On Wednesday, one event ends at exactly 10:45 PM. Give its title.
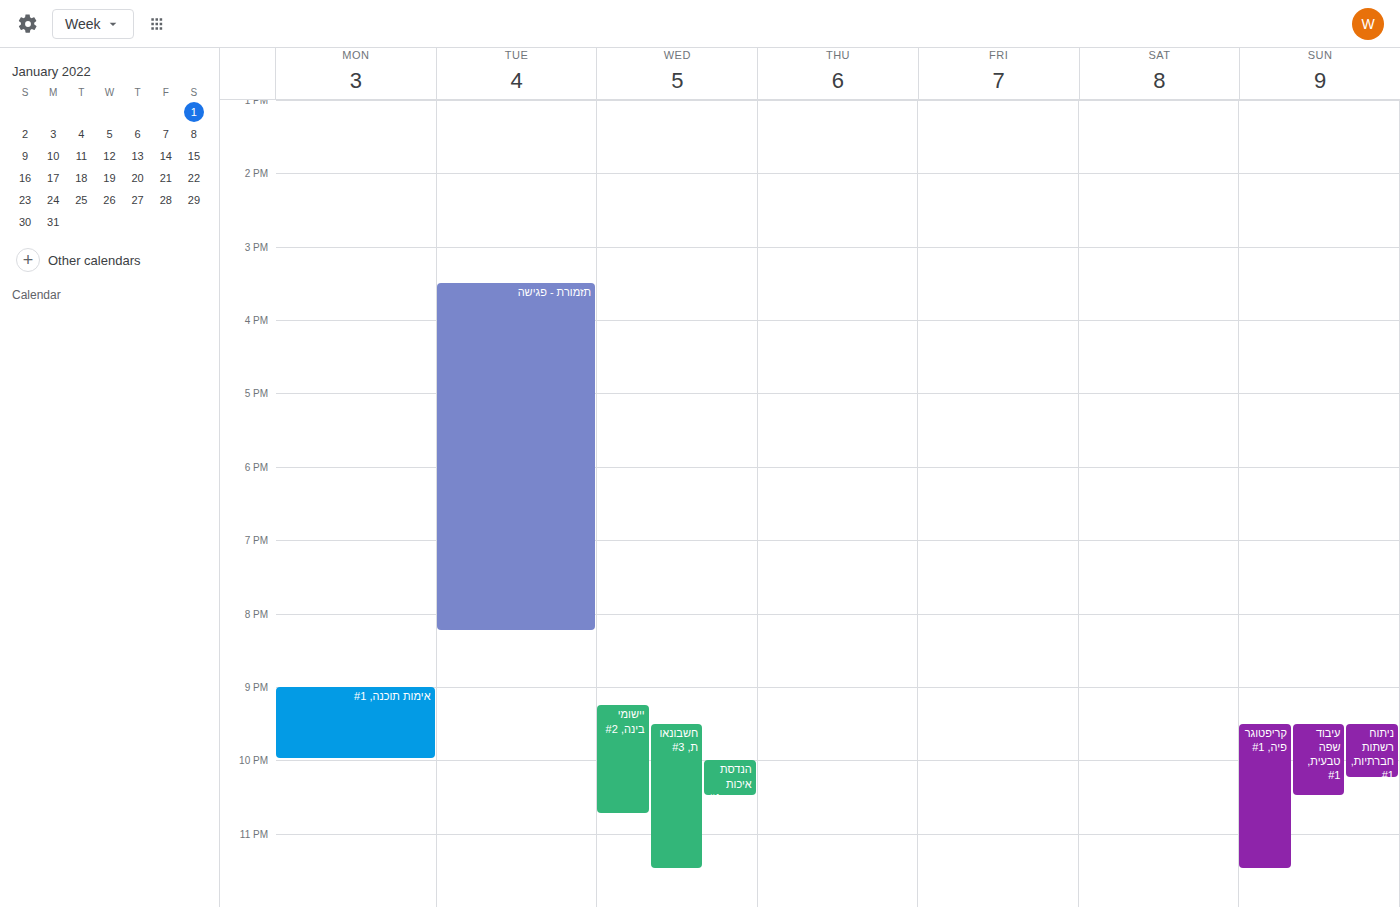
"יישומי בינה, #2"